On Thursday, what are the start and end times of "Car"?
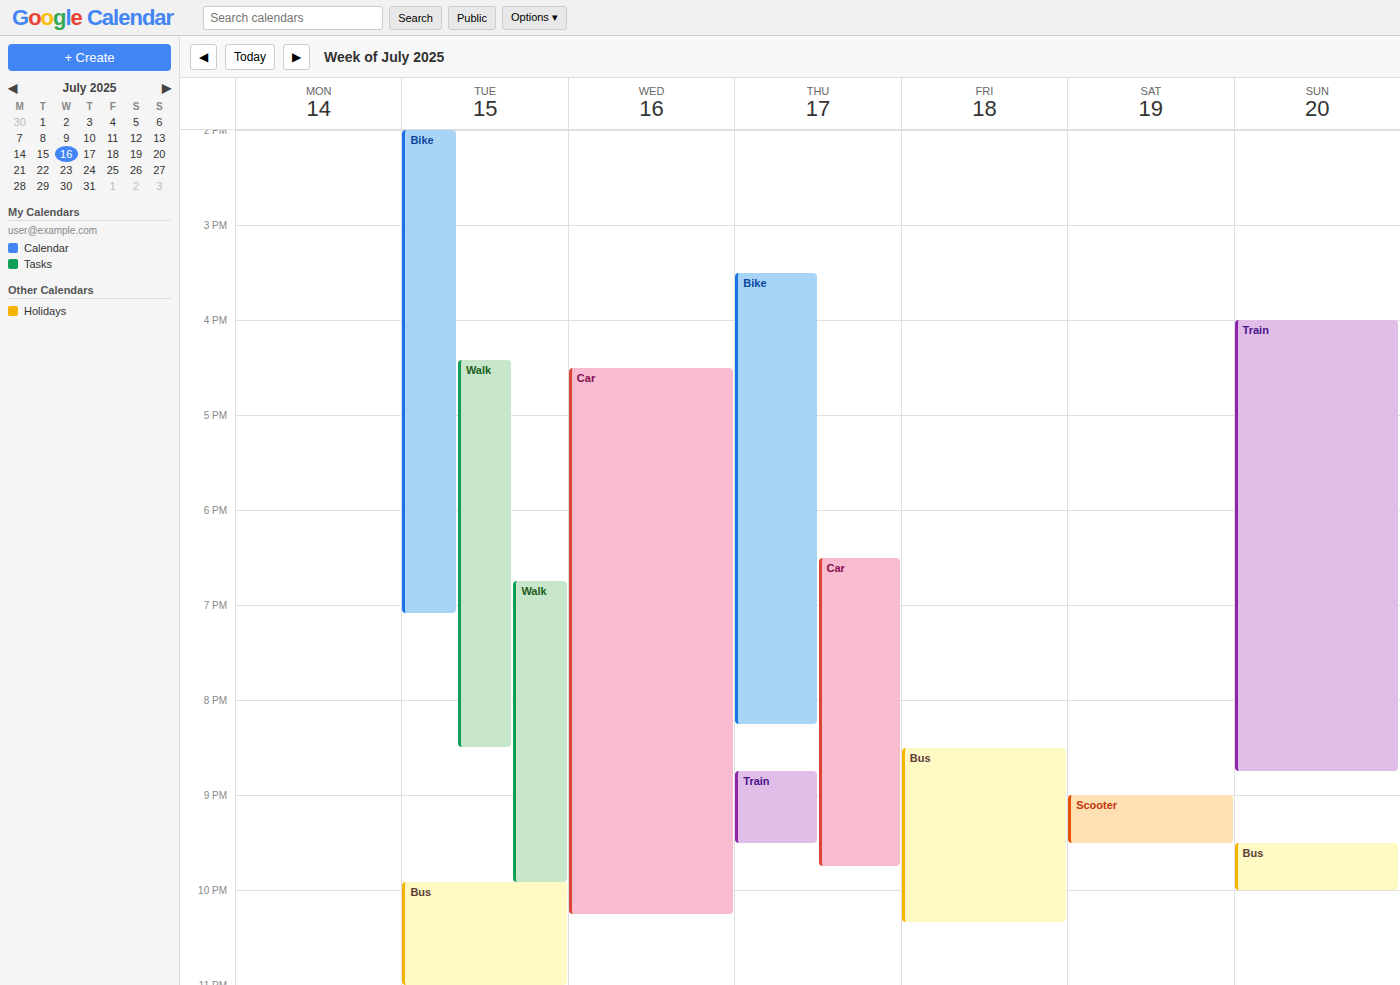
6:30 PM to 9:45 PM